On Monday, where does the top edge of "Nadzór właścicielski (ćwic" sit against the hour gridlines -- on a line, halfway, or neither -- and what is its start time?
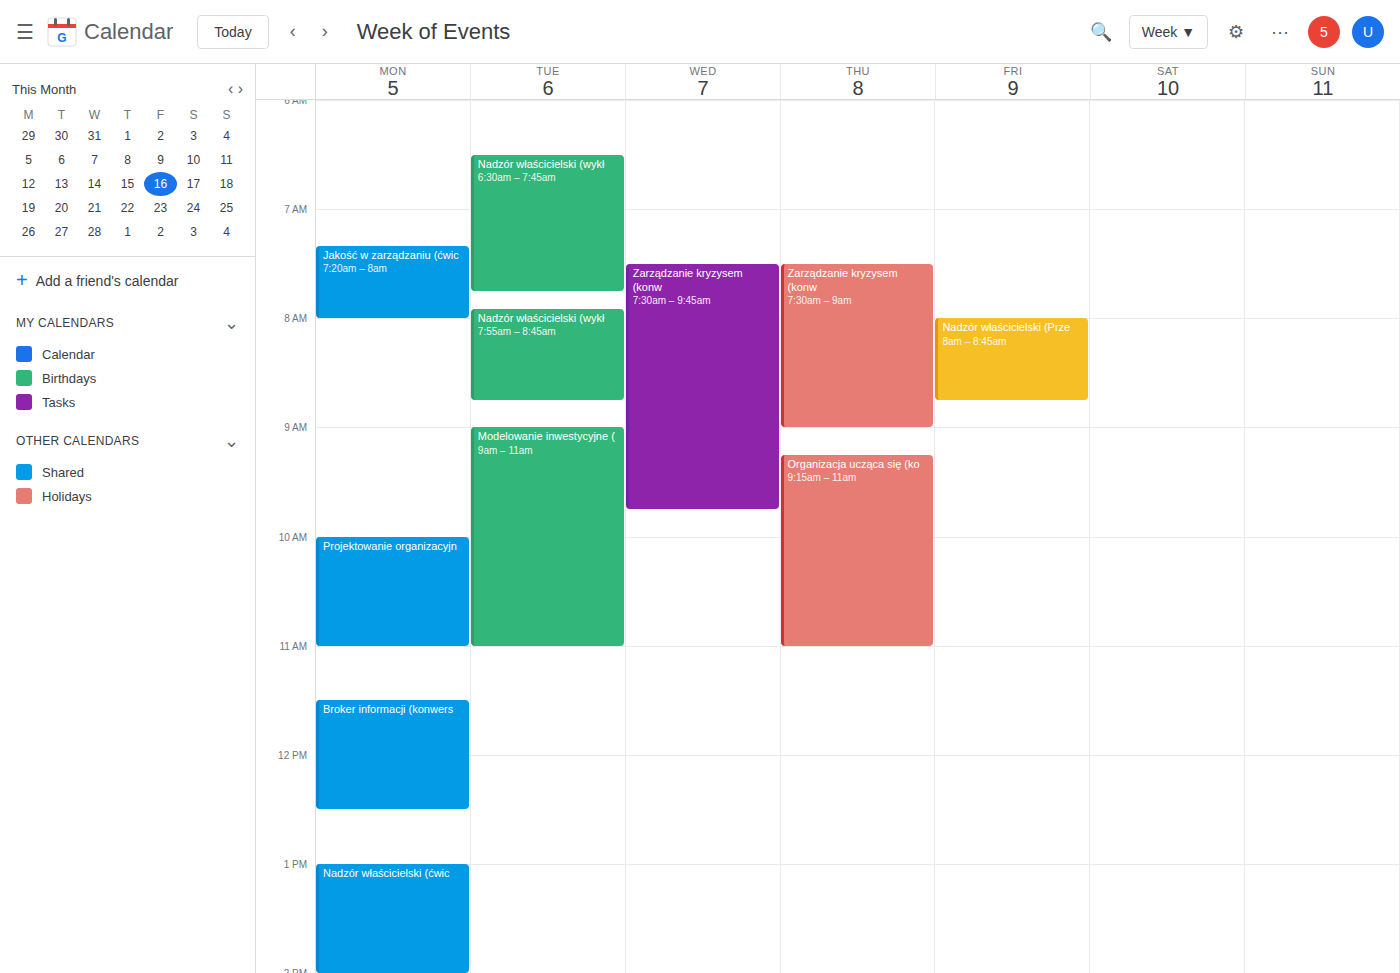
13:00 -- exactly on the 13:00 line.